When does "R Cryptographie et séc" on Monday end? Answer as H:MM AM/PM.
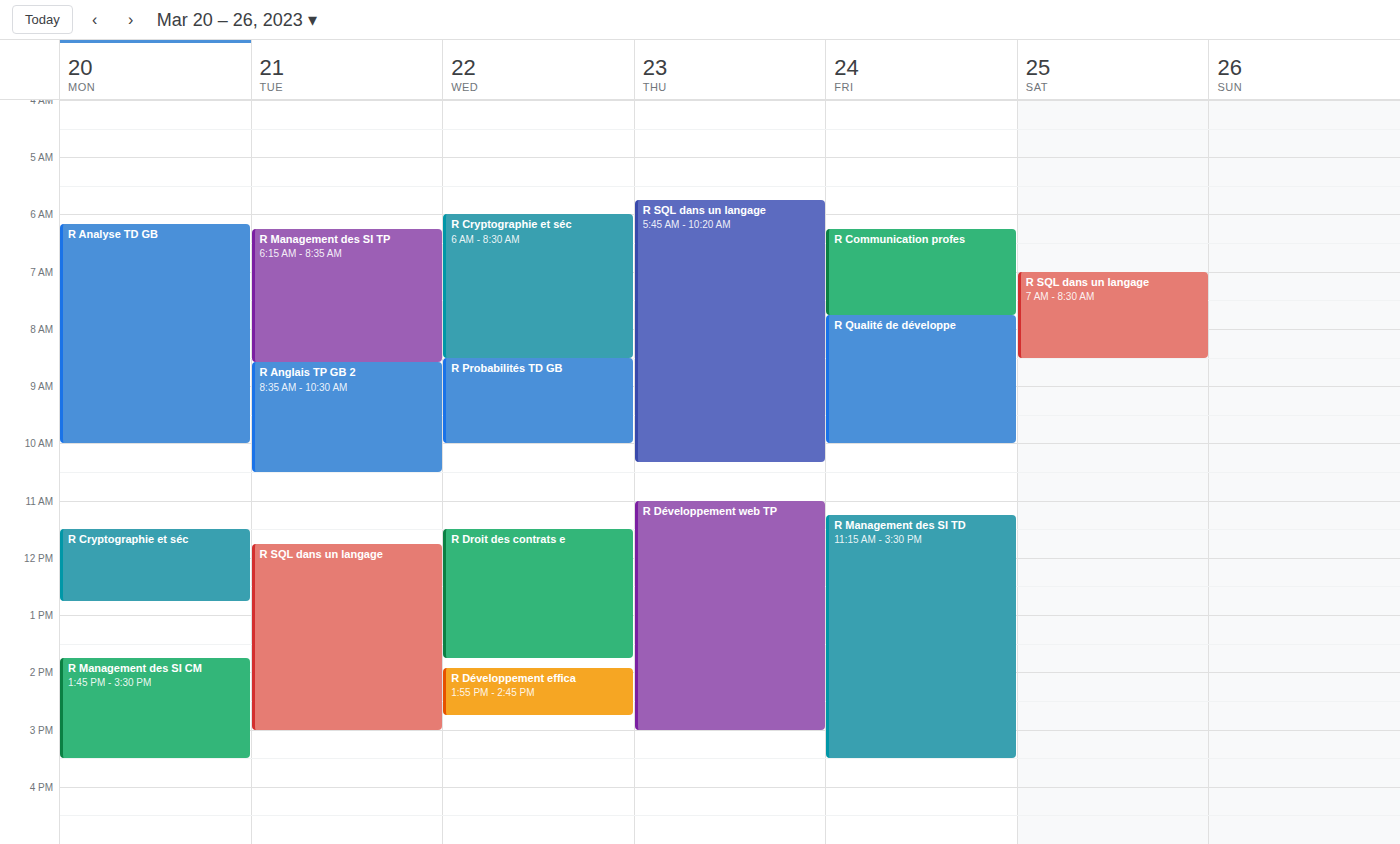
12:45 PM